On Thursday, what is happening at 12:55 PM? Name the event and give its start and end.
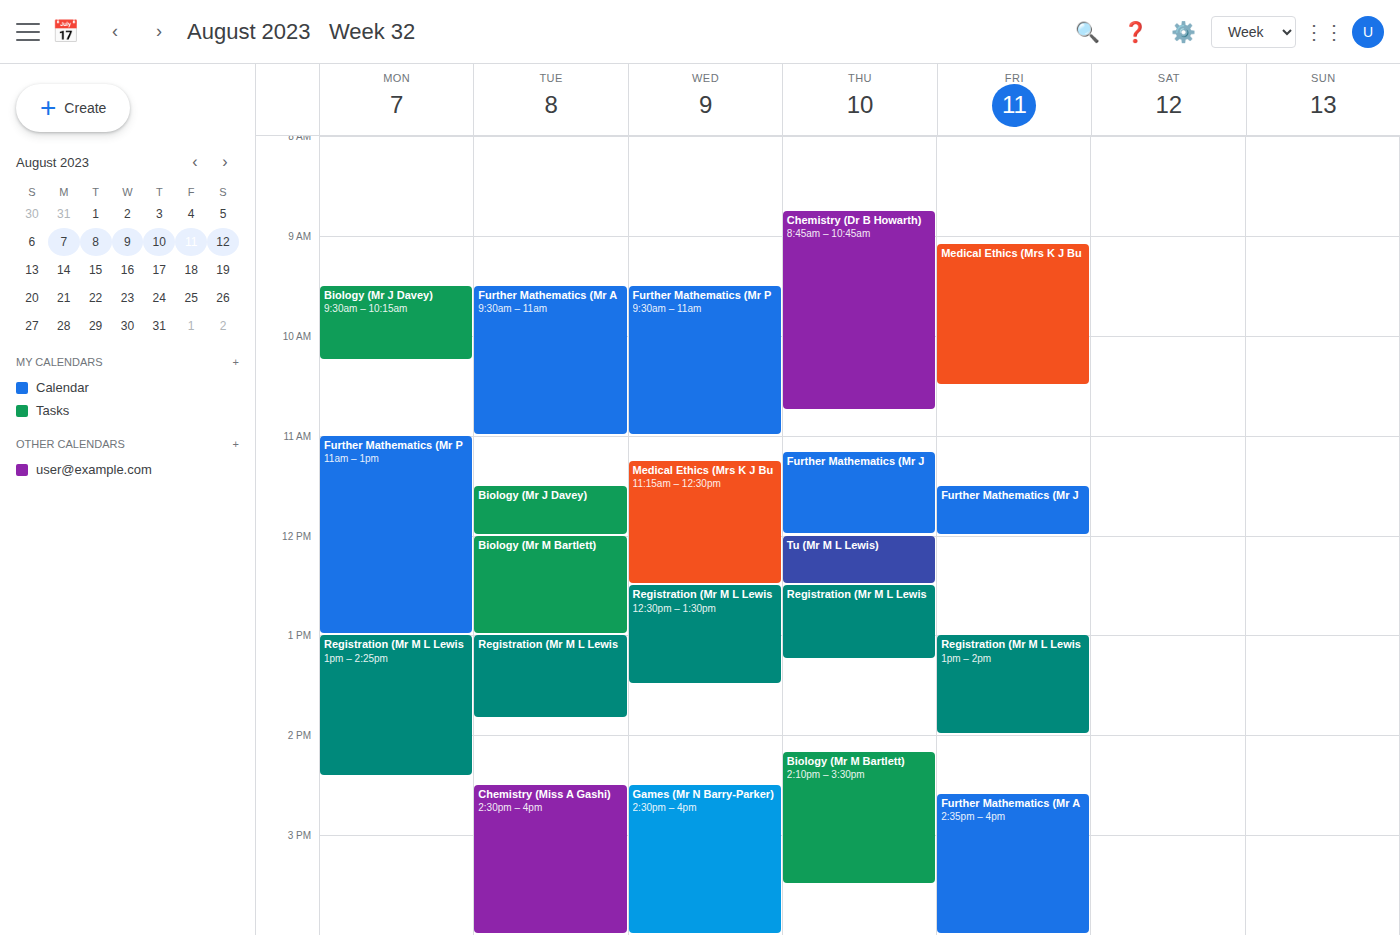
"Registration (Mr M L Lewis", 12:30 PM to 1:15 PM